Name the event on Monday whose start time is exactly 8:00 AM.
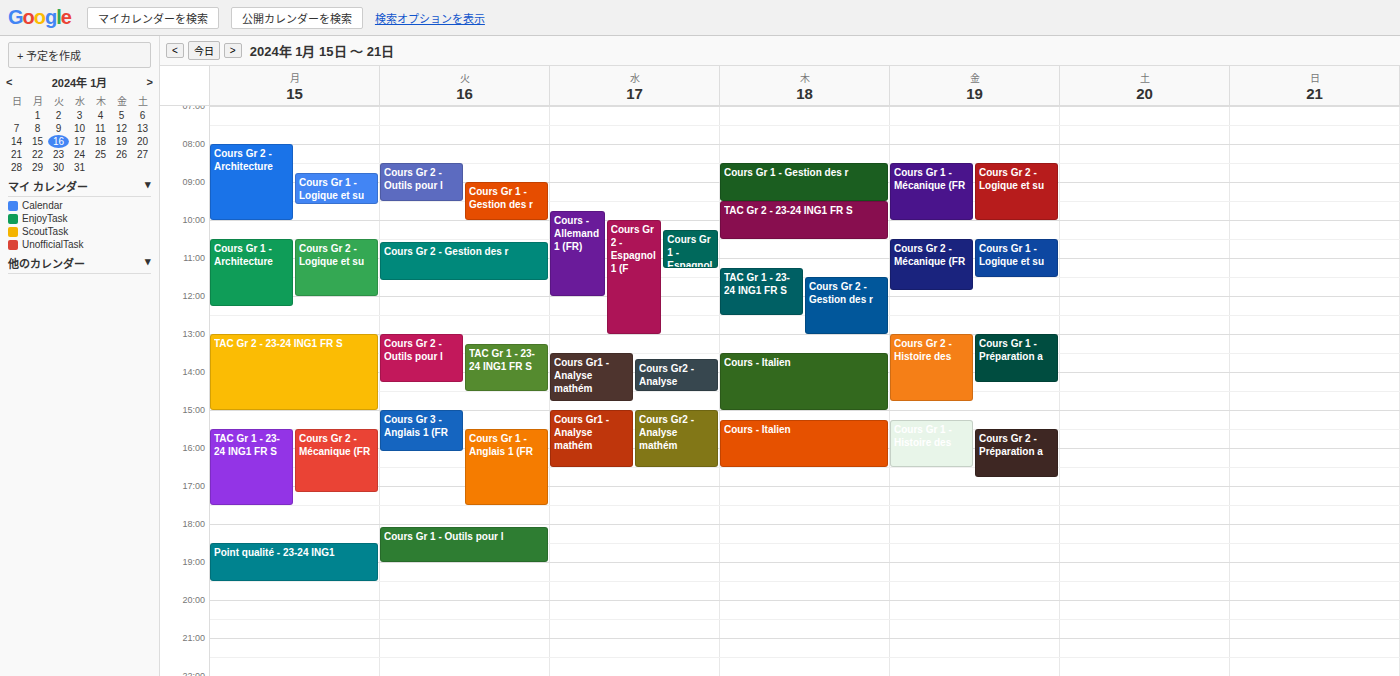
"Cours Gr 2 - Architecture"